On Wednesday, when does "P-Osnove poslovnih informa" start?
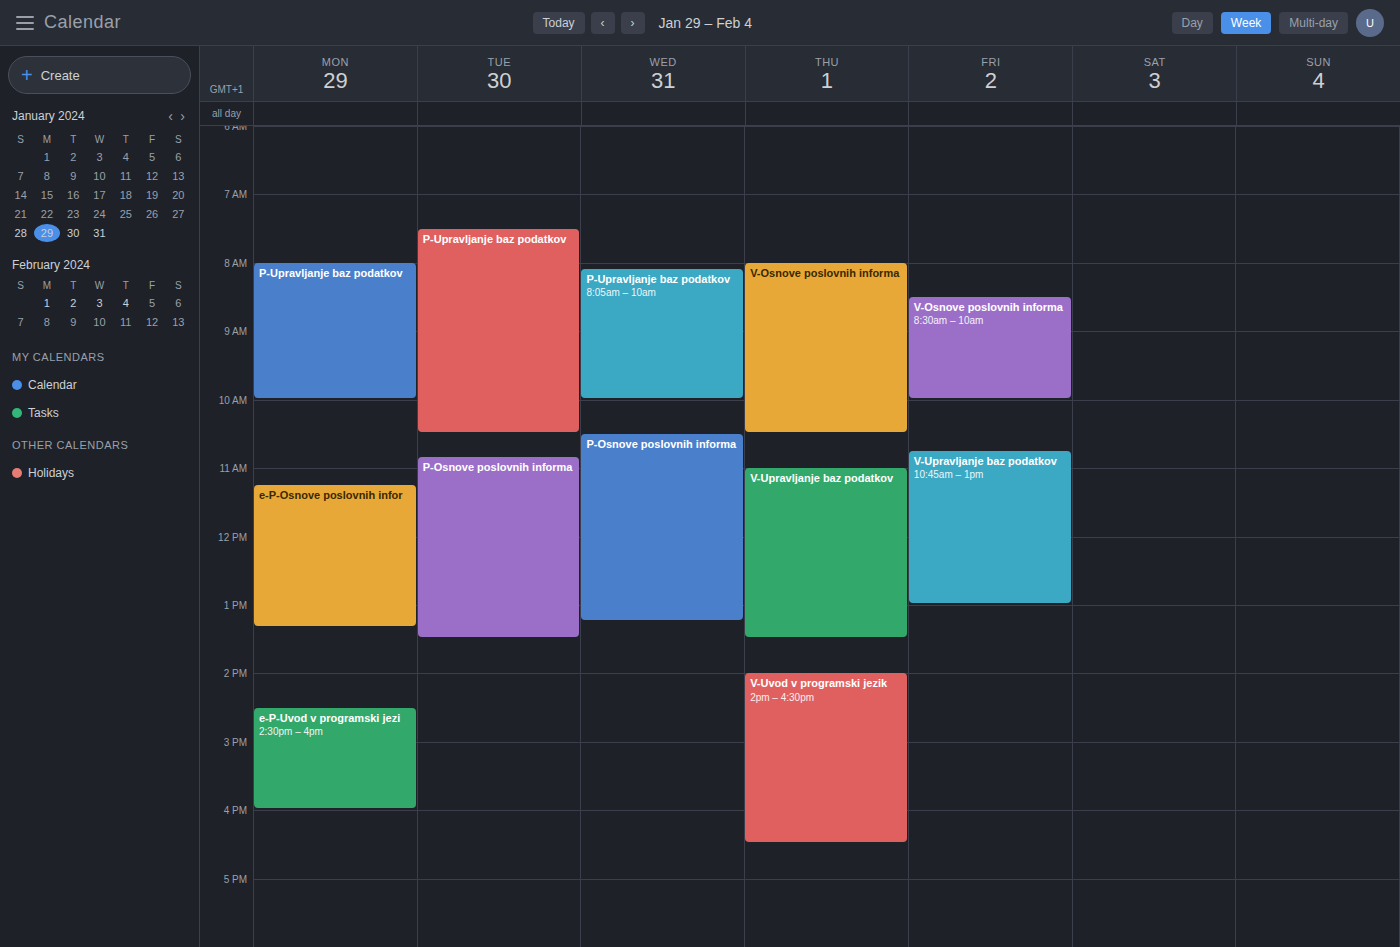
10:30 AM